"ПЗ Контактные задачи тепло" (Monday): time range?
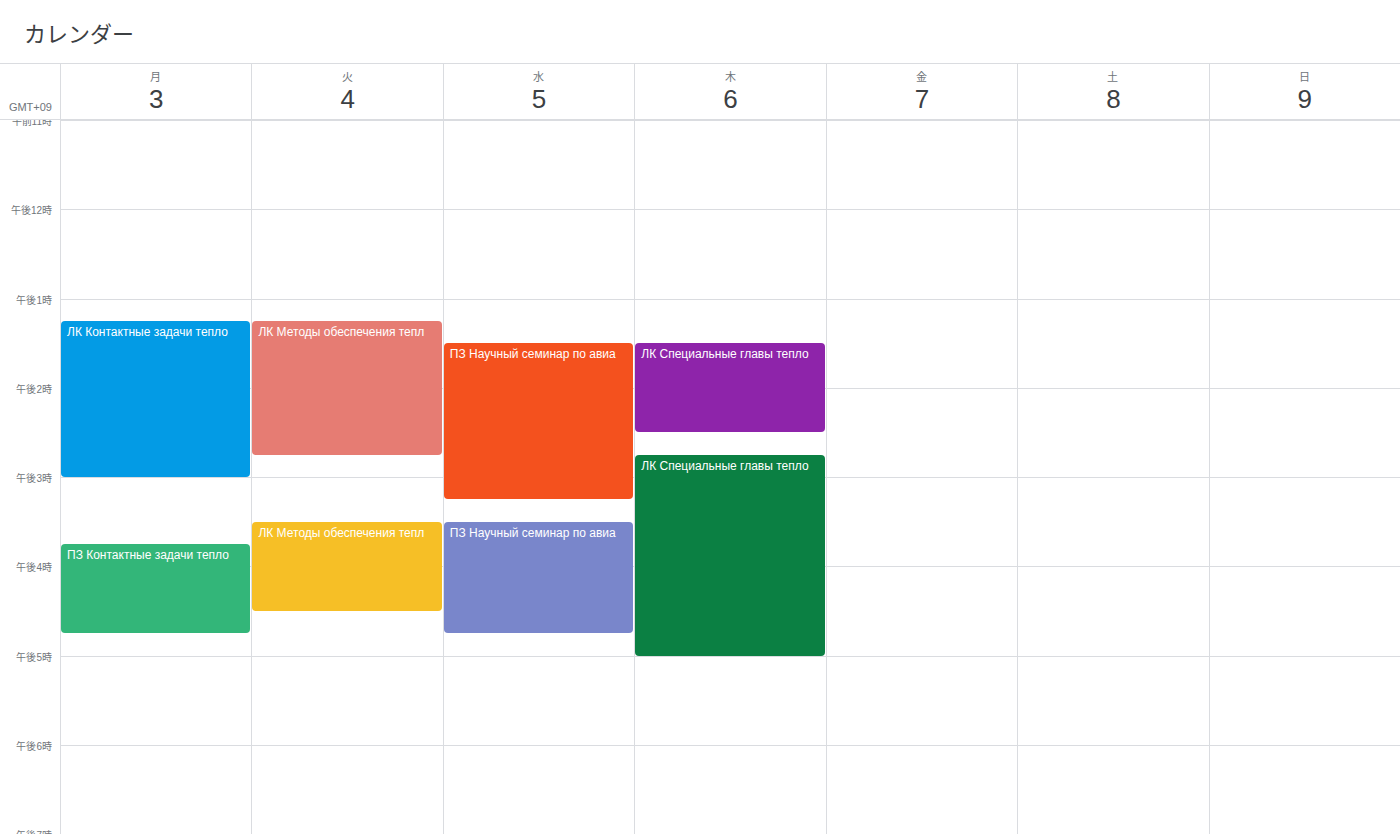
3:45 PM to 4:45 PM